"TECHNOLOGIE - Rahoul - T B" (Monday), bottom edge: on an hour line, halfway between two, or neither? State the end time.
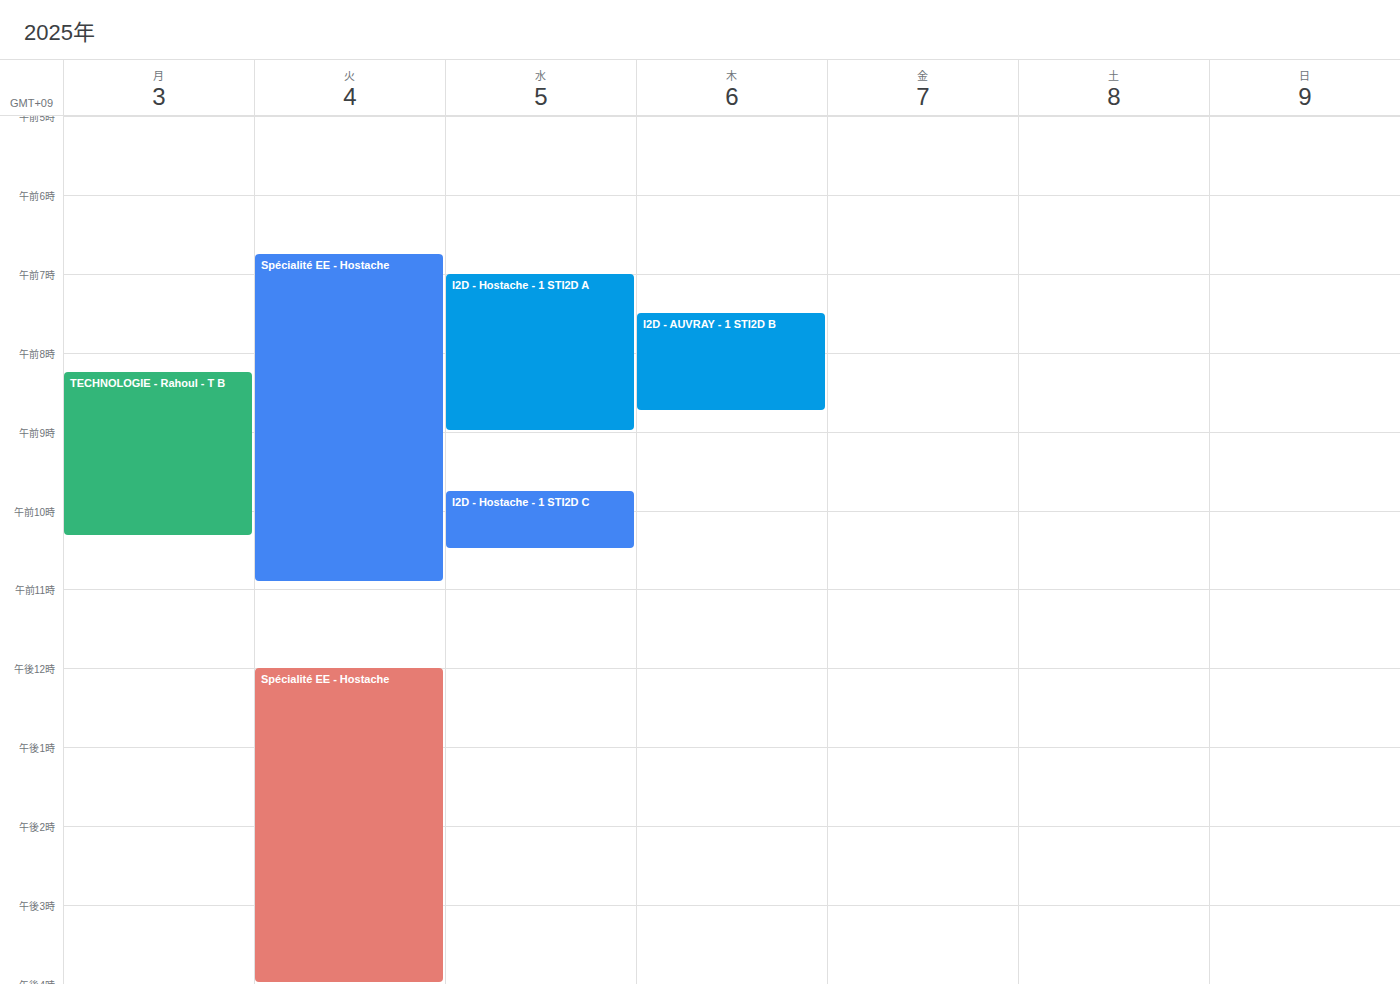
10:20 -- neither: 20 minutes below the 10:00 line and 40 minutes above the 11:00 line.